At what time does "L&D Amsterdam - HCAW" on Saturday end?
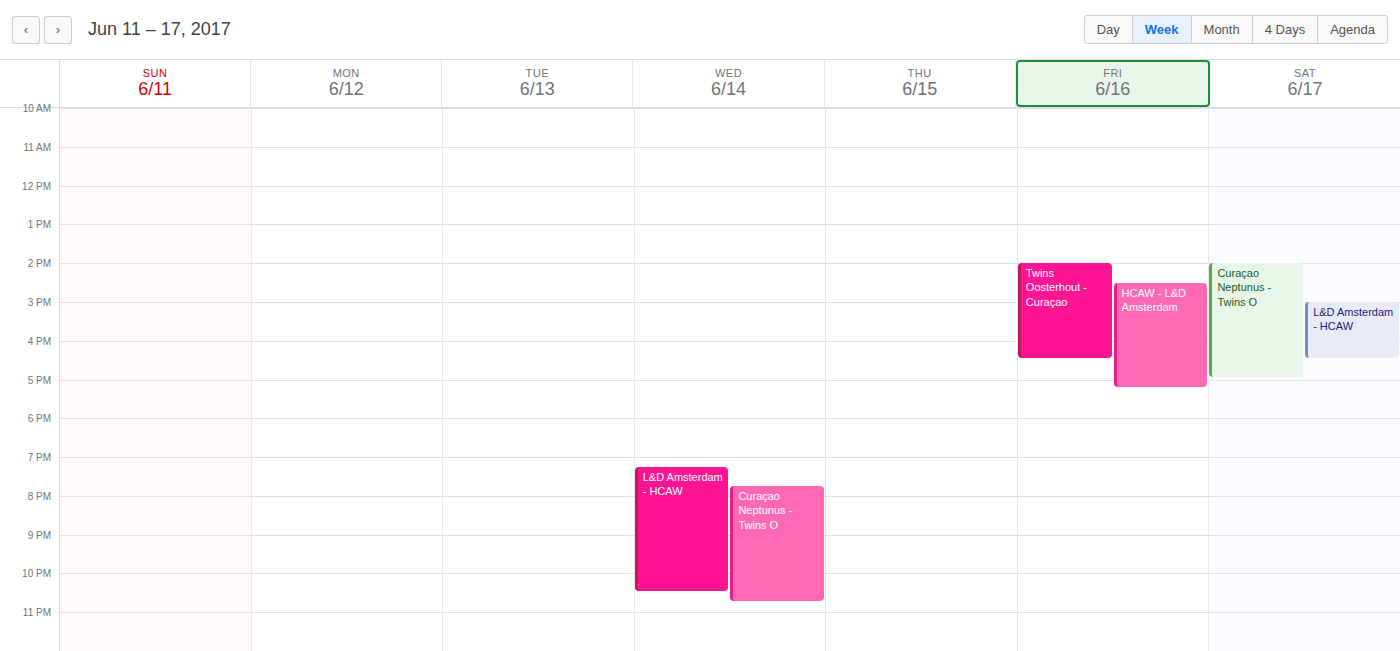
4:30 PM